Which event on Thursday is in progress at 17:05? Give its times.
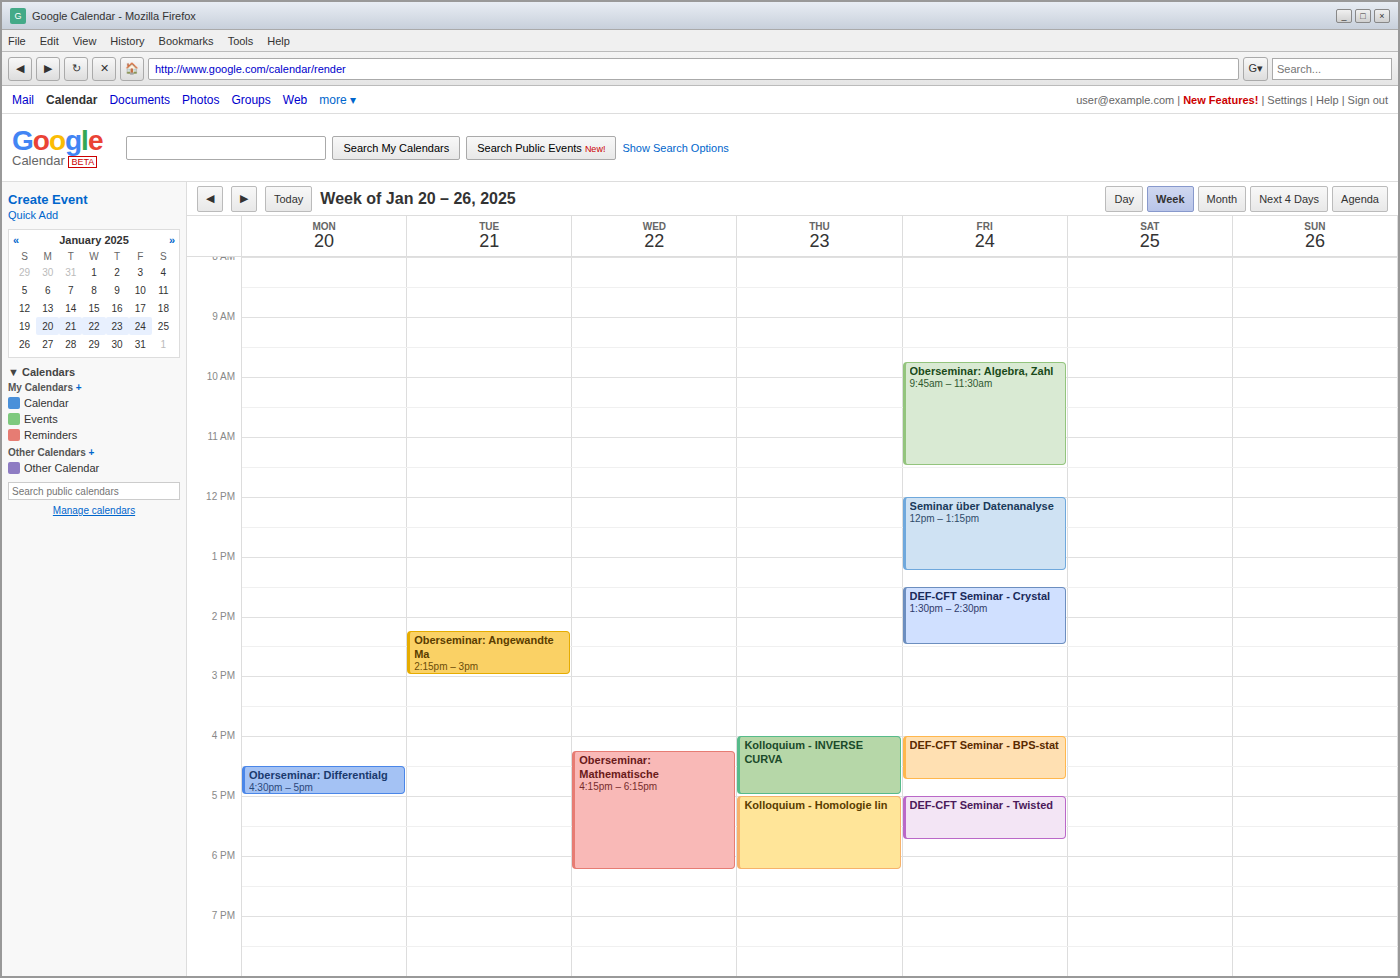
"Kolloquium - Homologie lin", 17:00 to 18:15